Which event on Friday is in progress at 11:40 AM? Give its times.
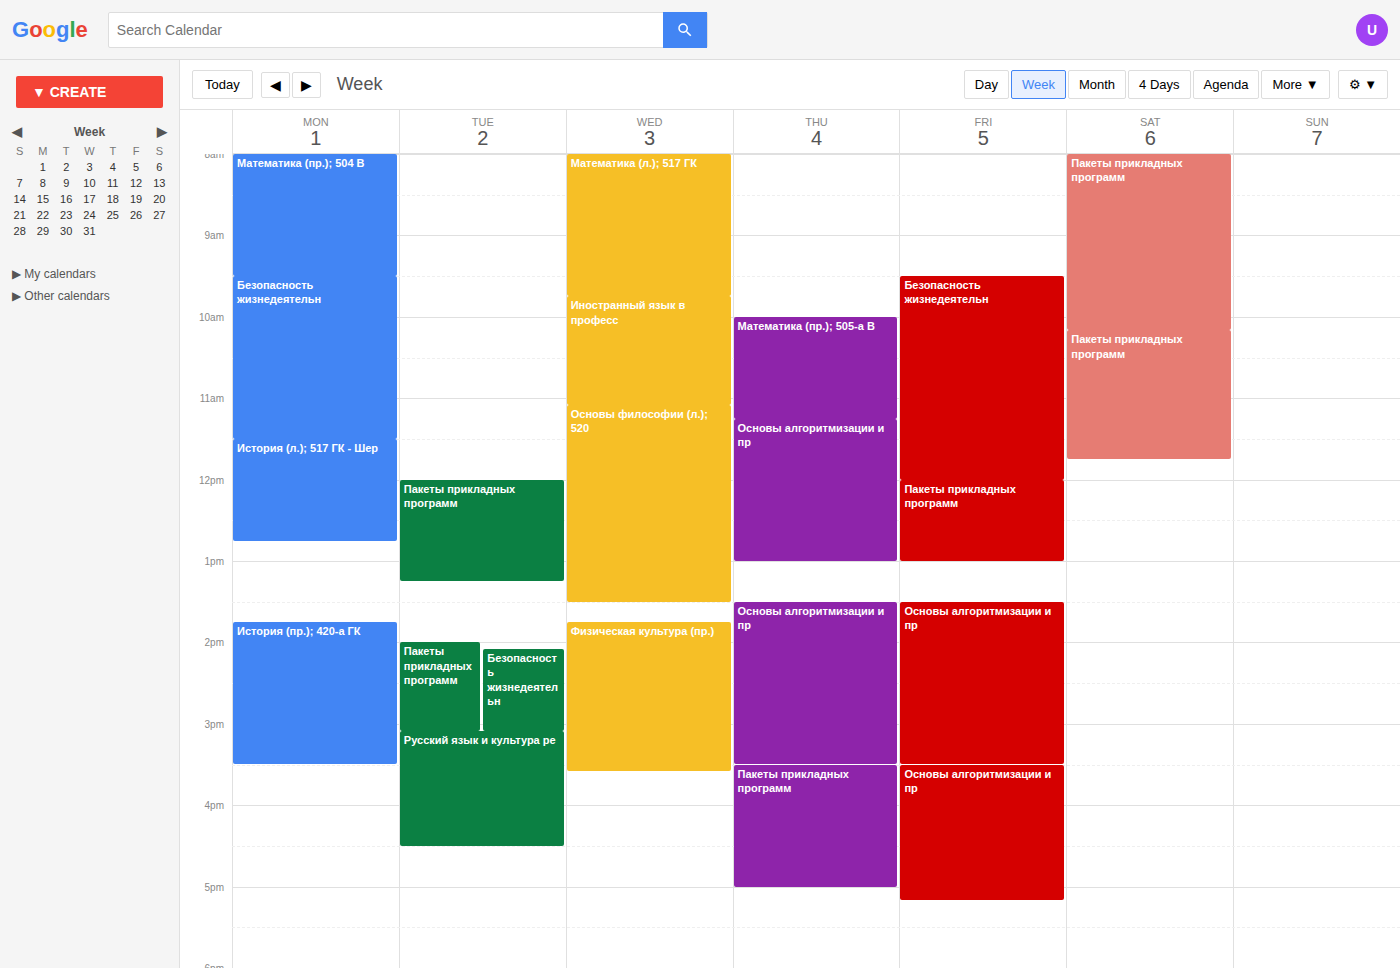
"Безопасность жизнедеятельн", 9:30 AM to 12:00 PM